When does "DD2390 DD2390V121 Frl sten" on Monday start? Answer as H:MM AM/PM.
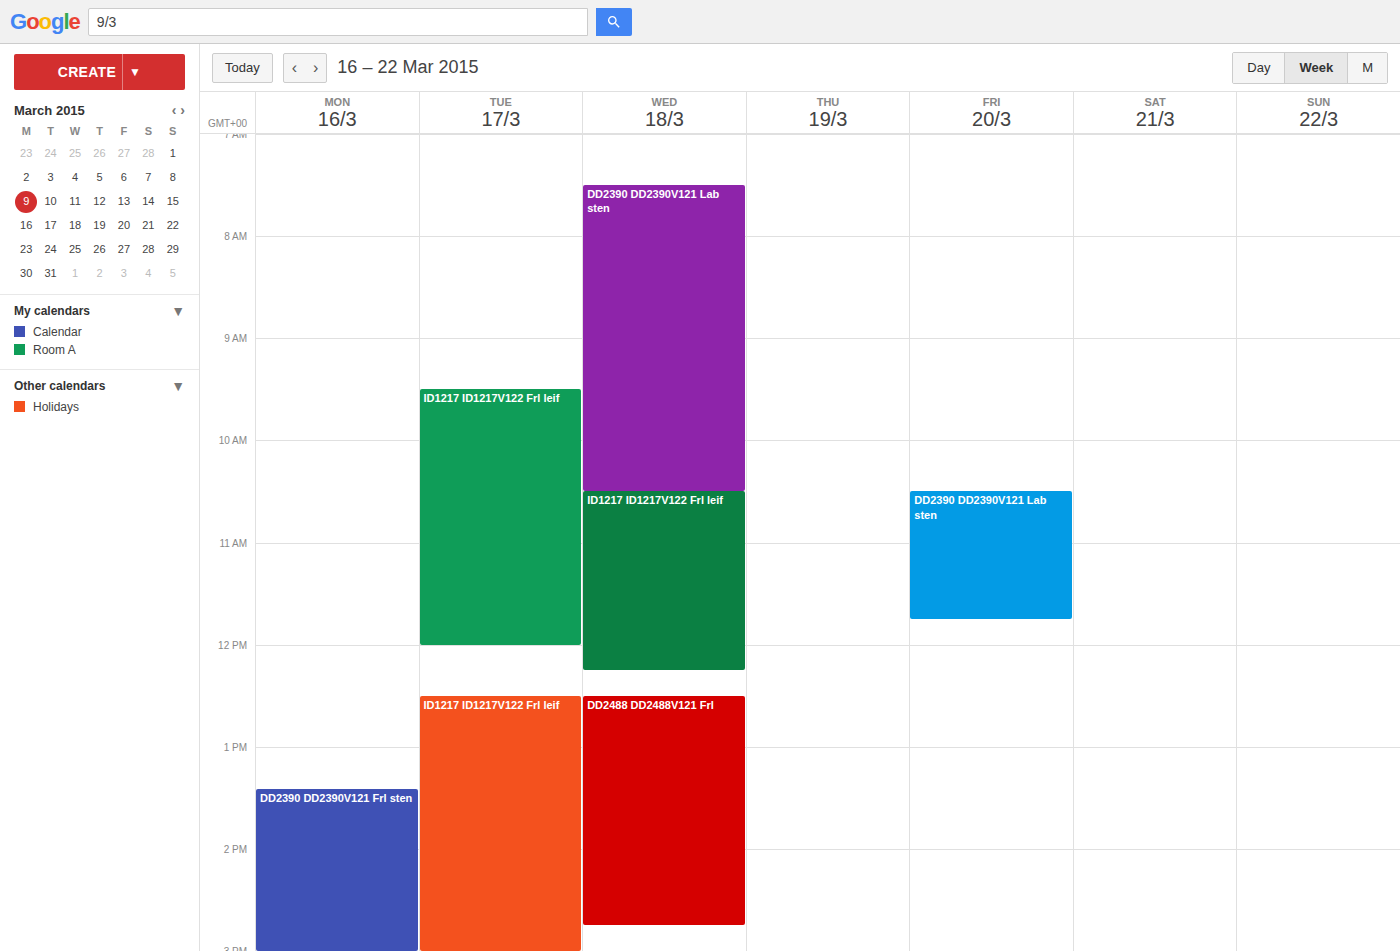
1:25 PM